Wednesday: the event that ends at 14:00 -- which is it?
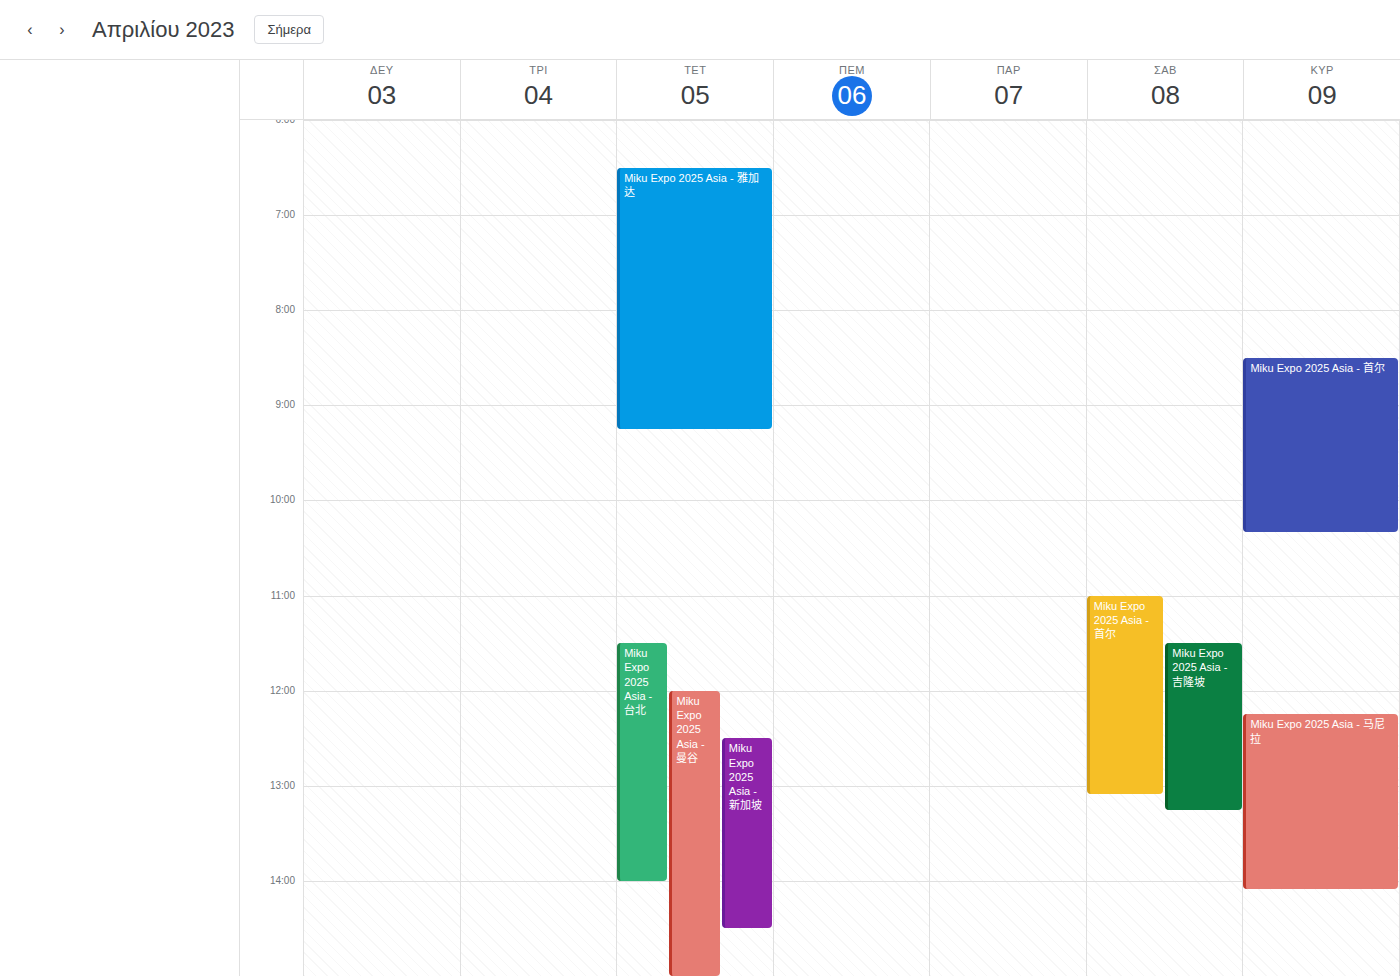
"Miku Expo 2025 Asia - 台北"